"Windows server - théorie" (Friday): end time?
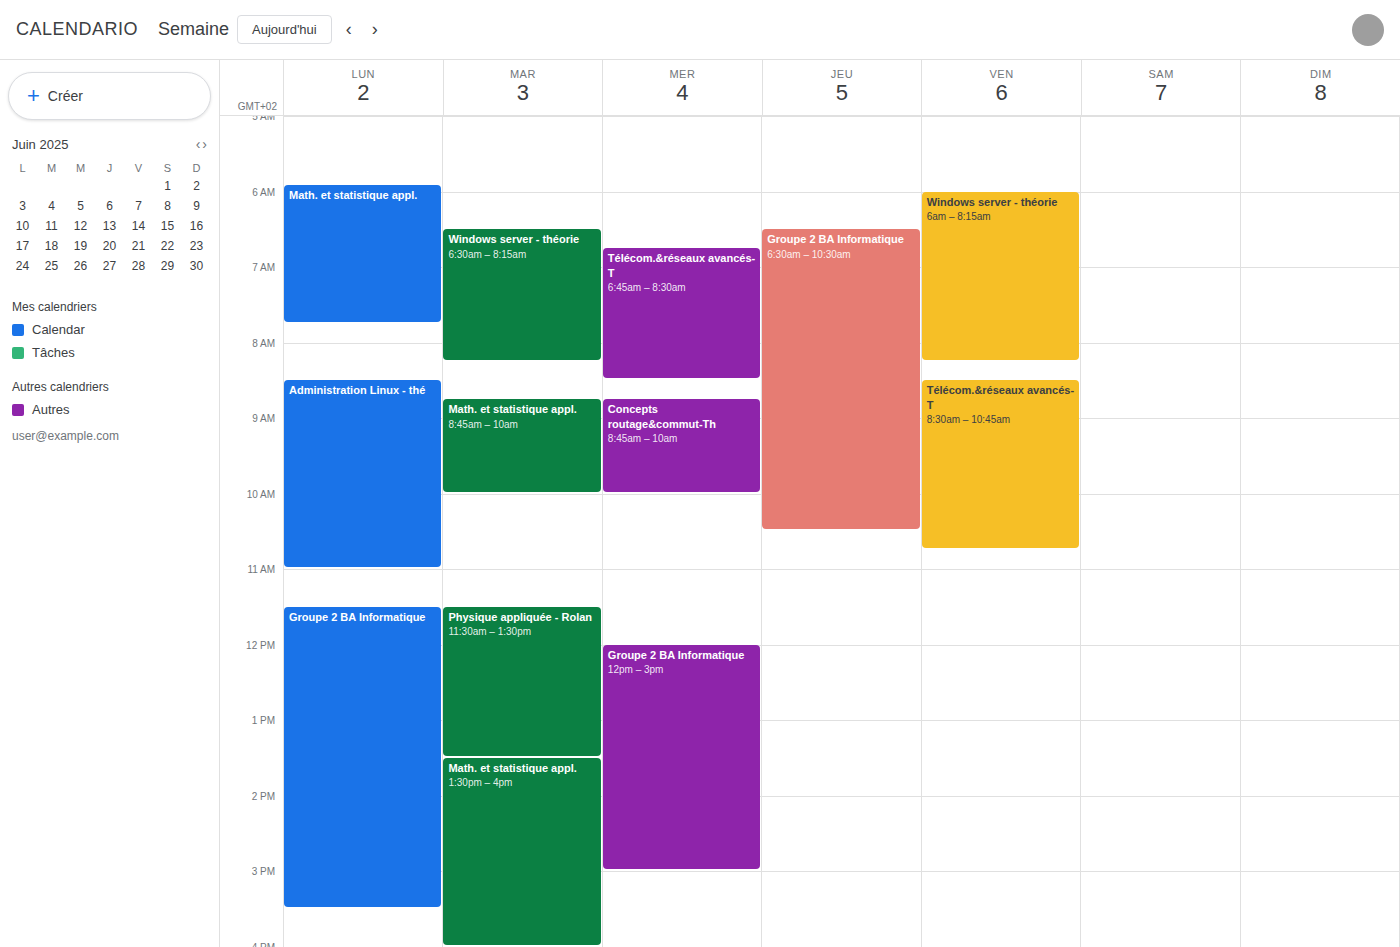
8:15 AM